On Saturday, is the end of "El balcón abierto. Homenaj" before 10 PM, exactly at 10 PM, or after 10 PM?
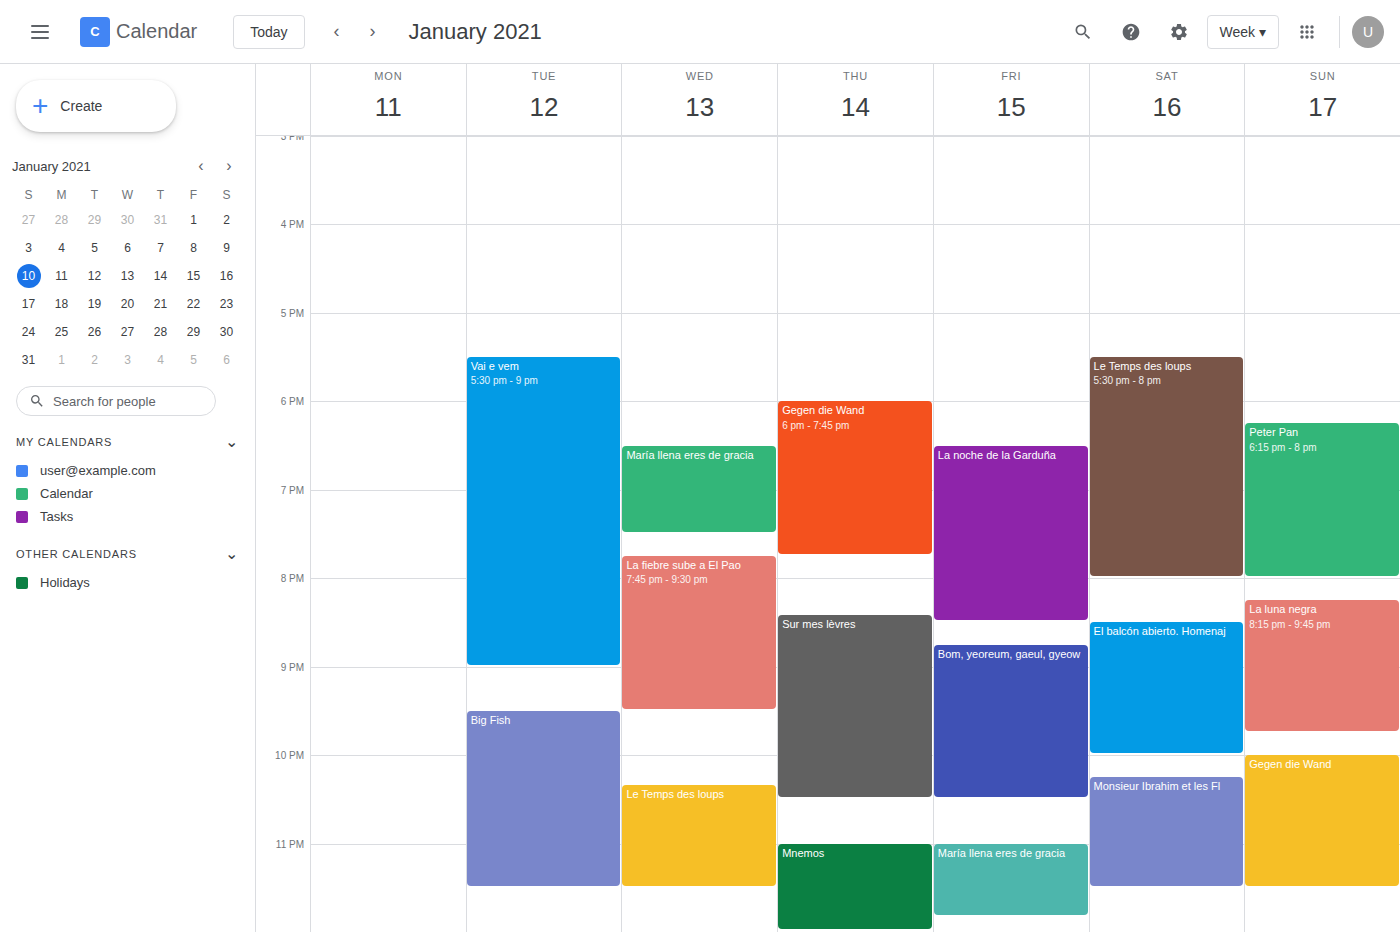
10:00 PM -- exactly at 10 PM, on the 10 PM line.